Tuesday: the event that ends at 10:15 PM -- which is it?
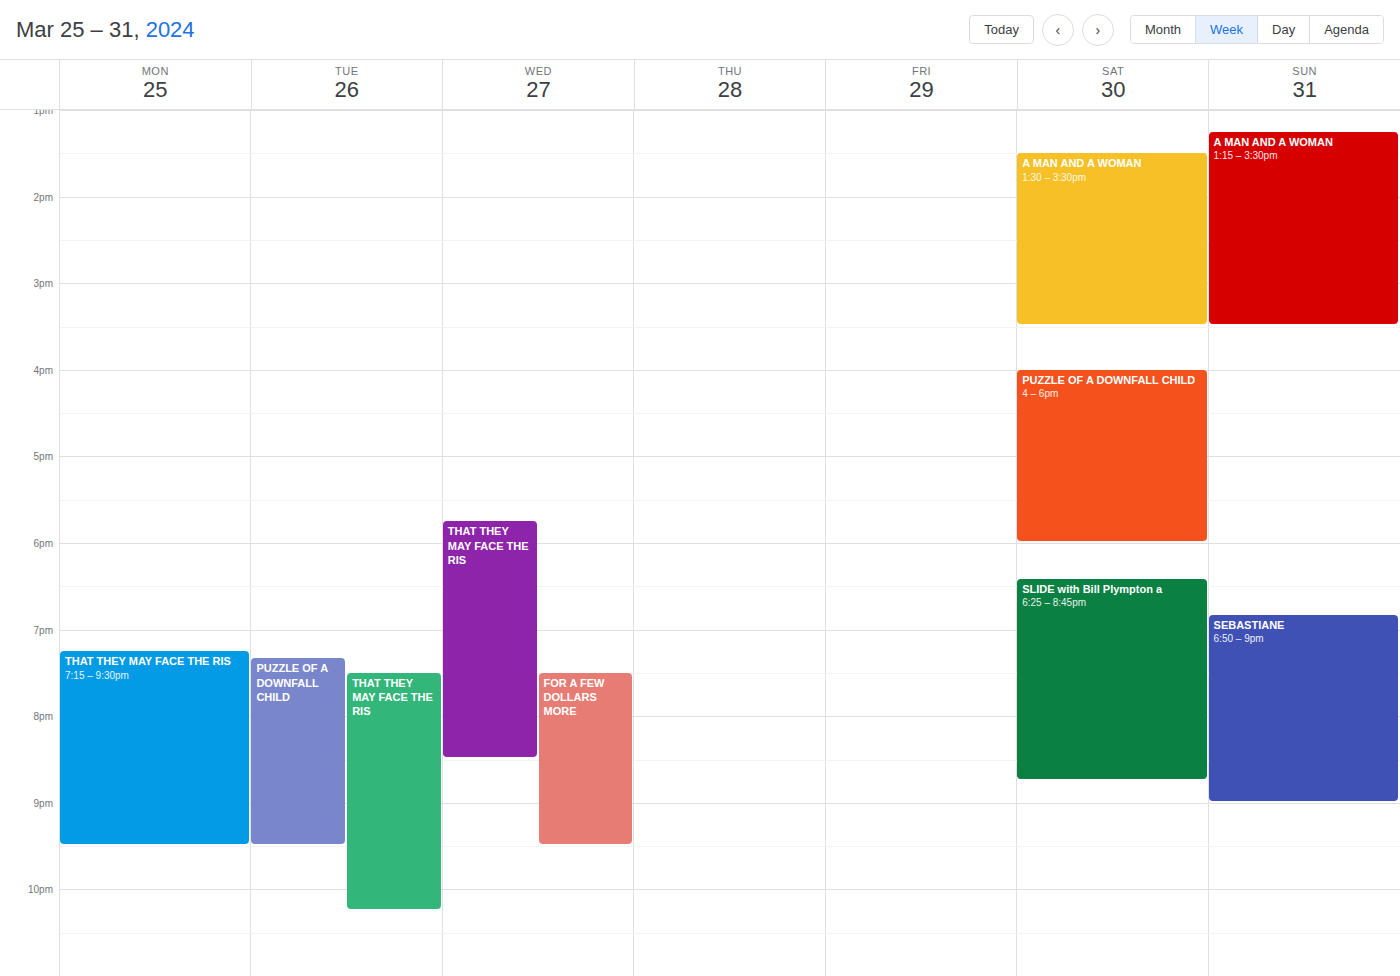
"THAT THEY MAY FACE THE RIS"